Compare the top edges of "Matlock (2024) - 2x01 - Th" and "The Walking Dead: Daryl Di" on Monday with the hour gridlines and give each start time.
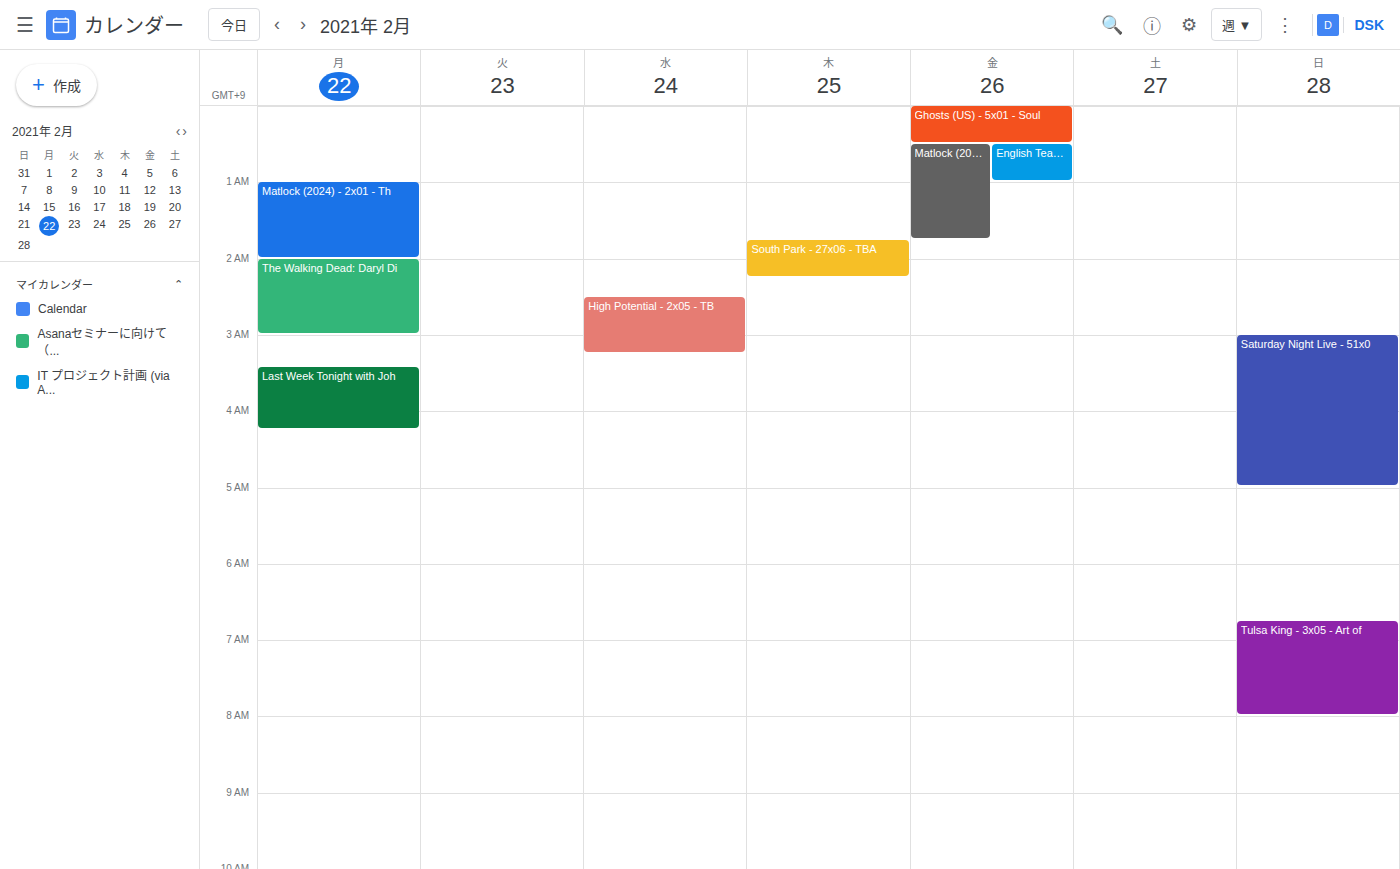
"Matlock (2024) - 2x01 - Th": 1:00 AM, exactly on the 1 AM line. "The Walking Dead: Daryl Di": 2:00 AM, exactly on the 2 AM line.